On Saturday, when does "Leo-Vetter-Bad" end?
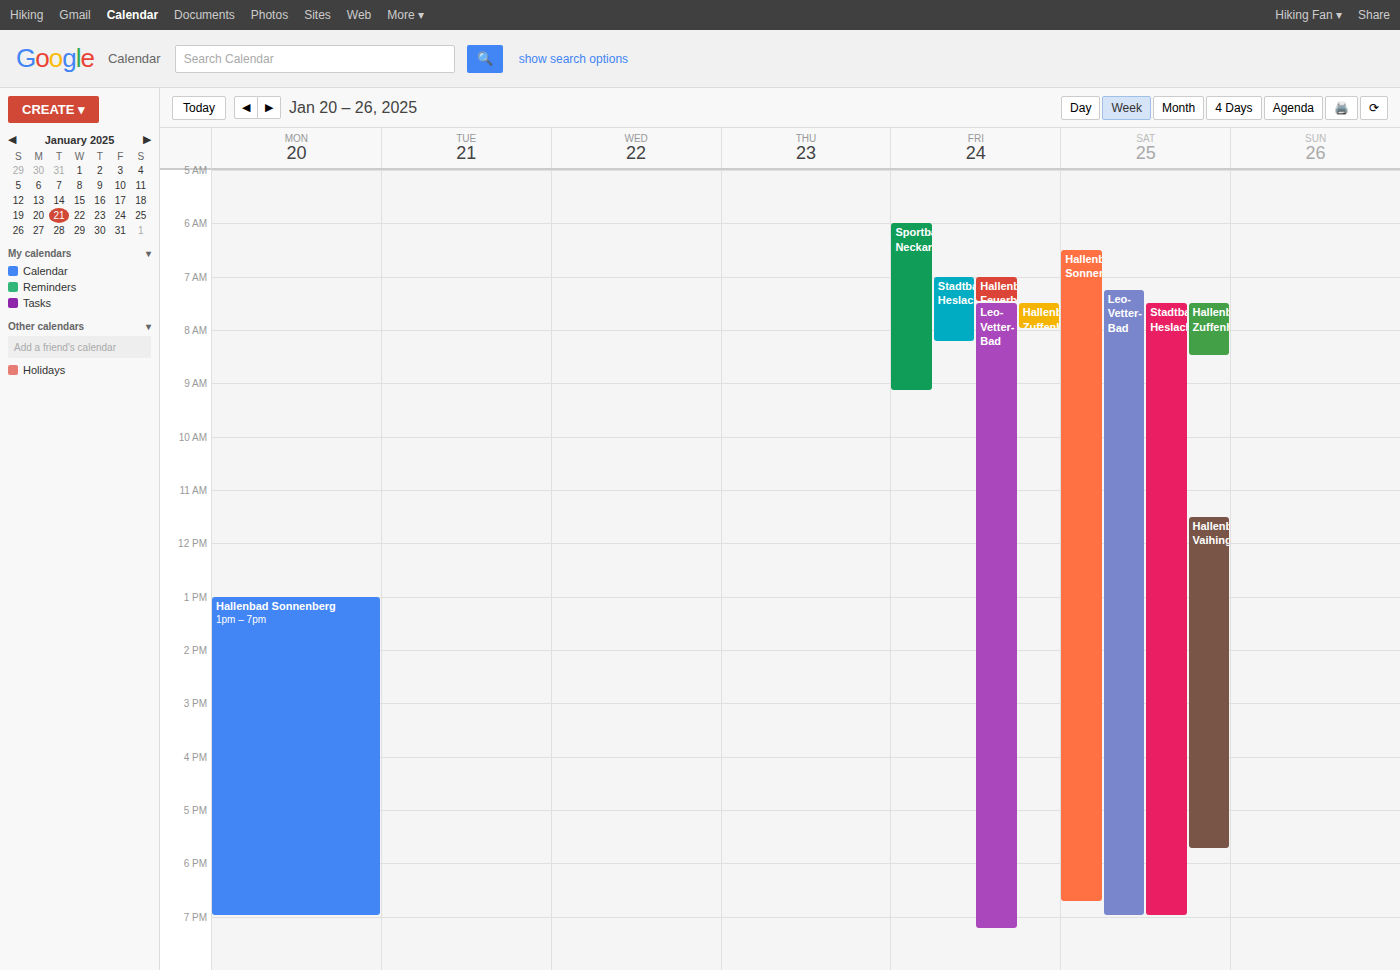
7:00 PM